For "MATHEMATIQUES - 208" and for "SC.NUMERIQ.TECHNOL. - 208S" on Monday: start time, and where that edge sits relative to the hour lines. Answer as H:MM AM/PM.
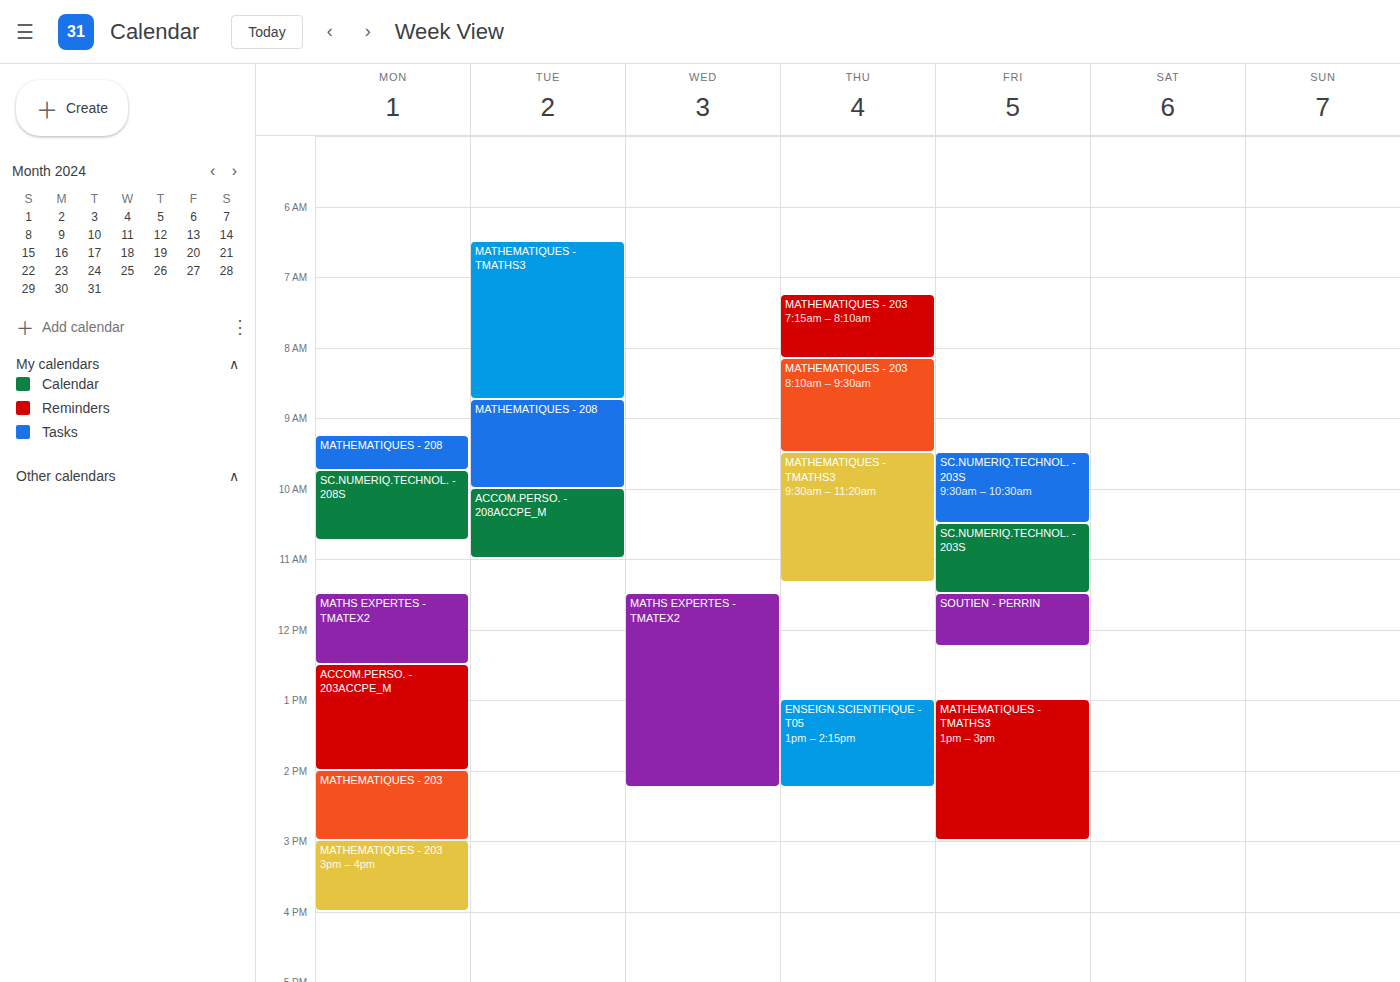
"MATHEMATIQUES - 208": 9:15 AM, neither: a quarter of the way from the 9 AM line to the 10 AM line. "SC.NUMERIQ.TECHNOL. - 208S": 9:45 AM, neither: three quarters of the way from the 9 AM line to the 10 AM line.